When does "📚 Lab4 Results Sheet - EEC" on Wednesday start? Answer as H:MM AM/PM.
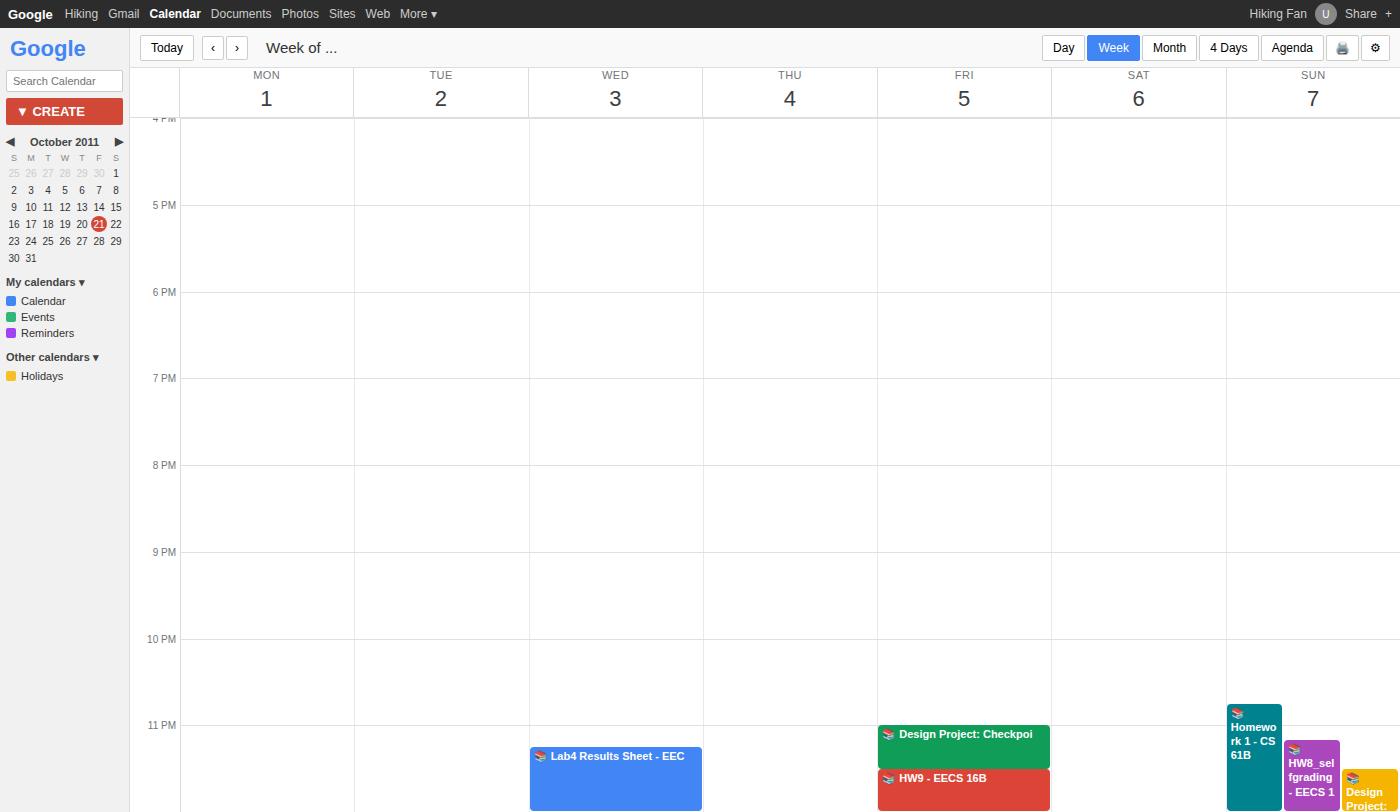
11:15 PM